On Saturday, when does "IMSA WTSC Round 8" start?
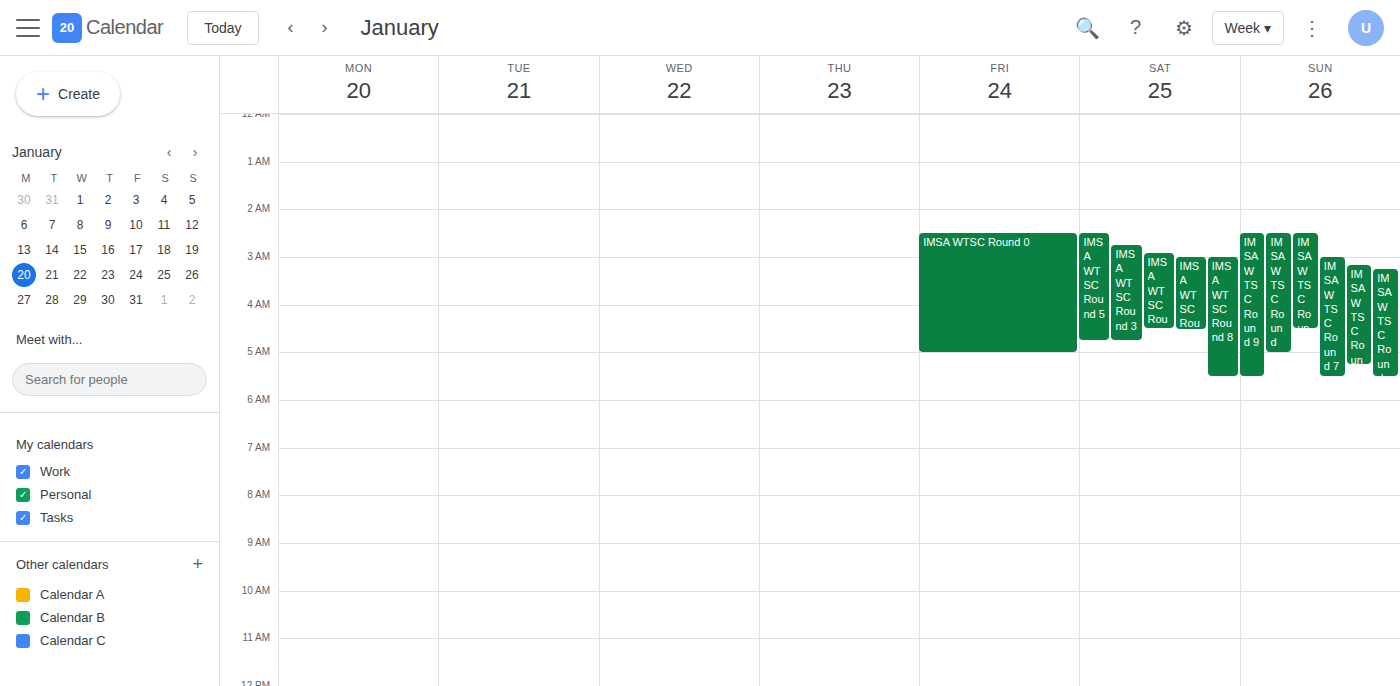
03:00